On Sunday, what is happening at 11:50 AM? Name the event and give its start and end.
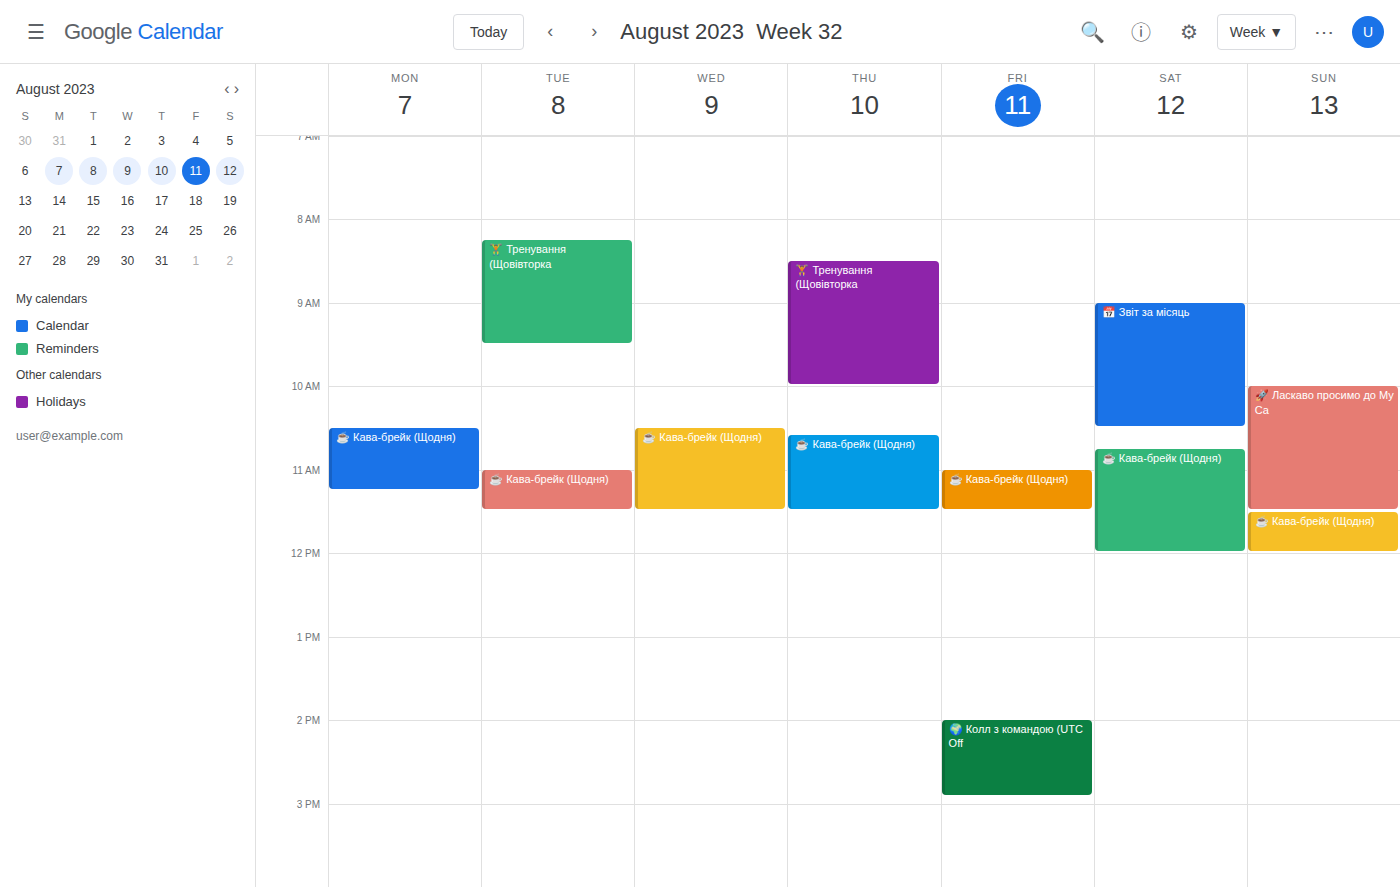
"☕ Кава-брейк (Щодня)", 11:30 AM to 12:00 PM